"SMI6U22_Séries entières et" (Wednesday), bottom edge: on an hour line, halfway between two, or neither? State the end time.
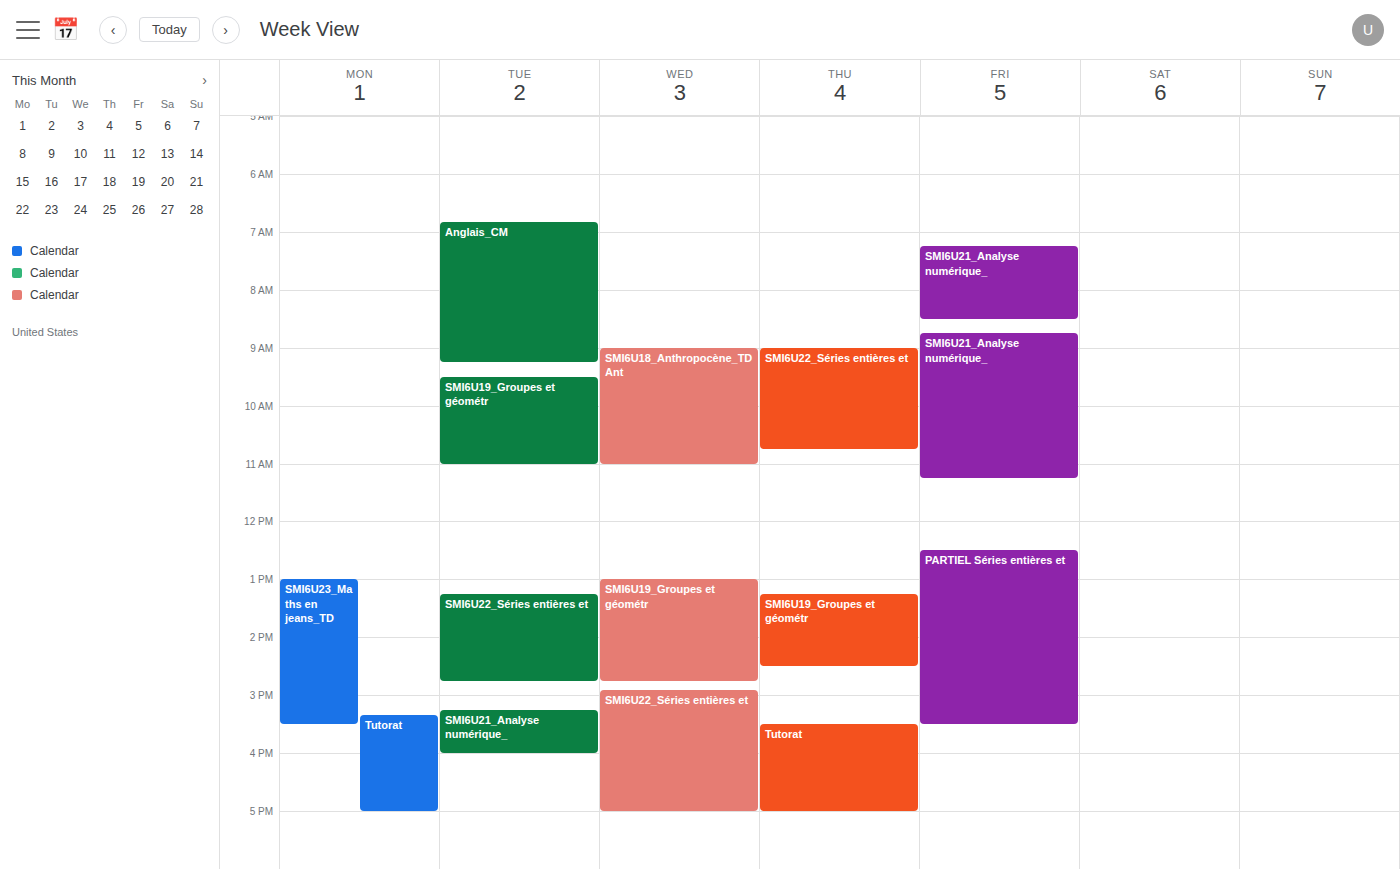
5:00 PM -- exactly on the 5 PM line.